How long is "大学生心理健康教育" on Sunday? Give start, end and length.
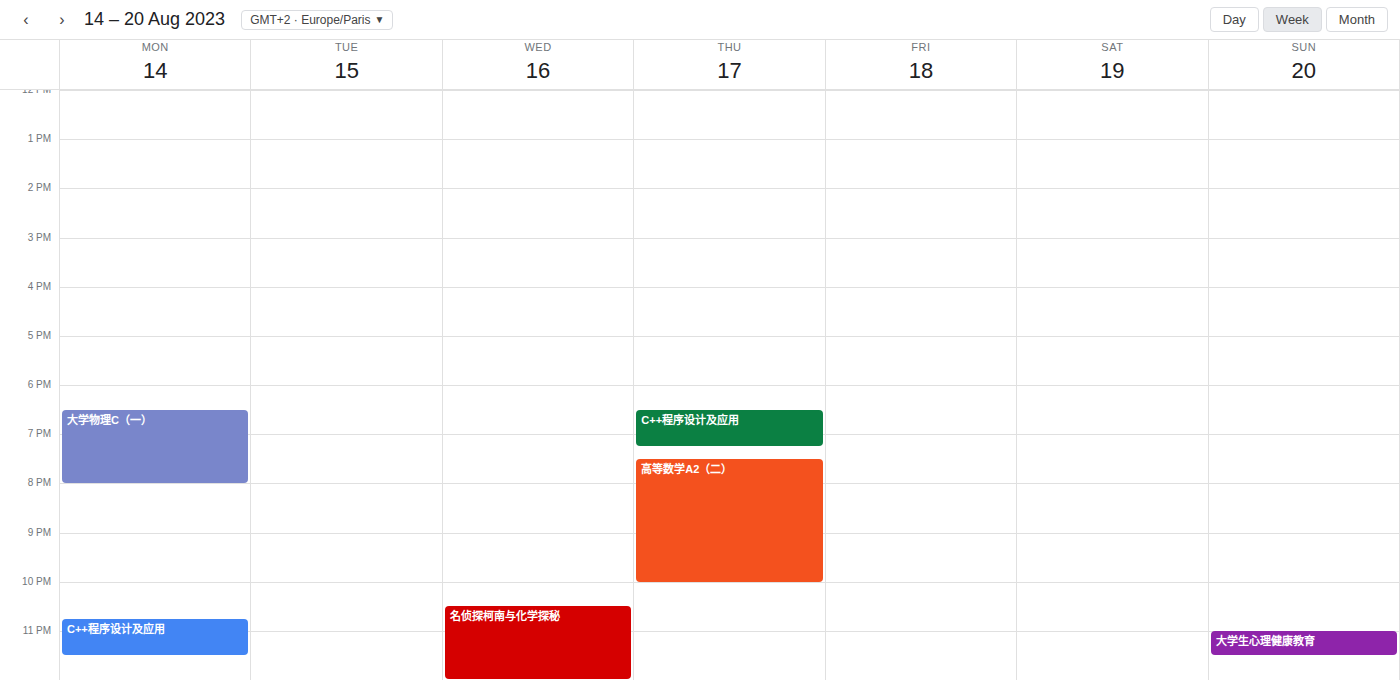
11:00 PM to 11:30 PM, 30 minutes